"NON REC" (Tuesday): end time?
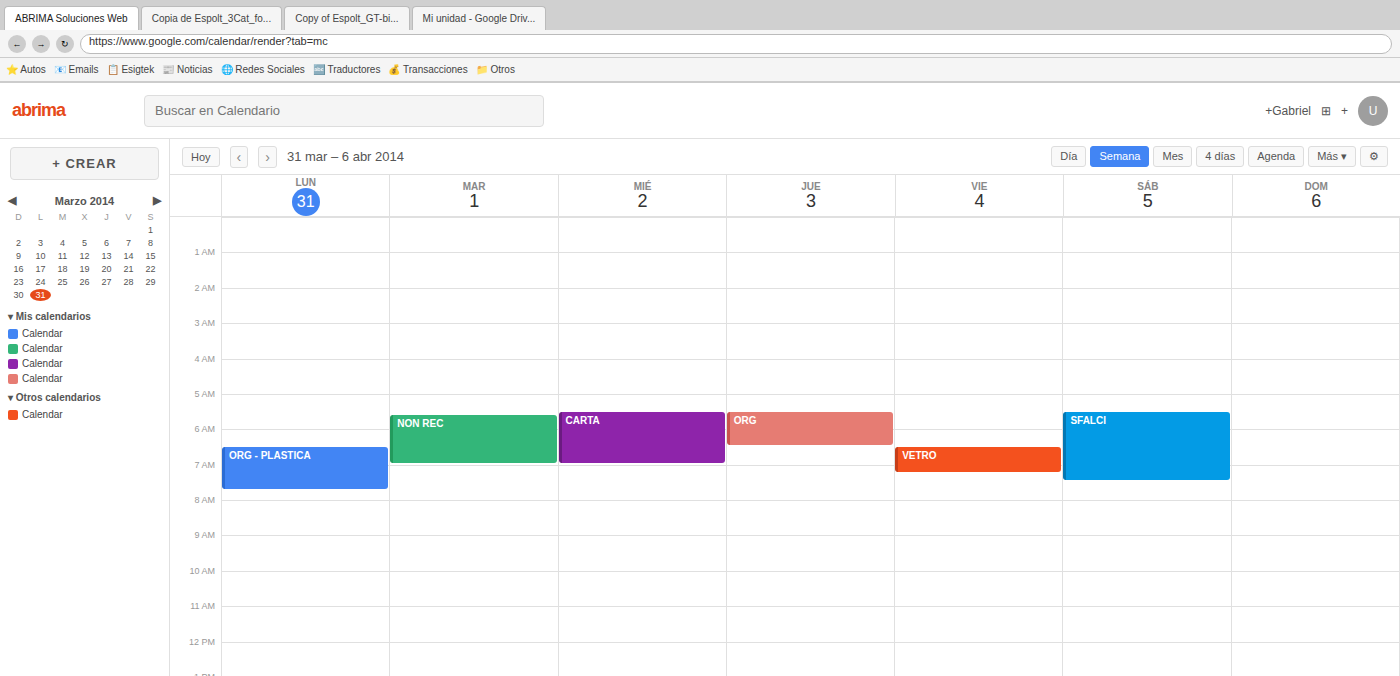
7:00 AM